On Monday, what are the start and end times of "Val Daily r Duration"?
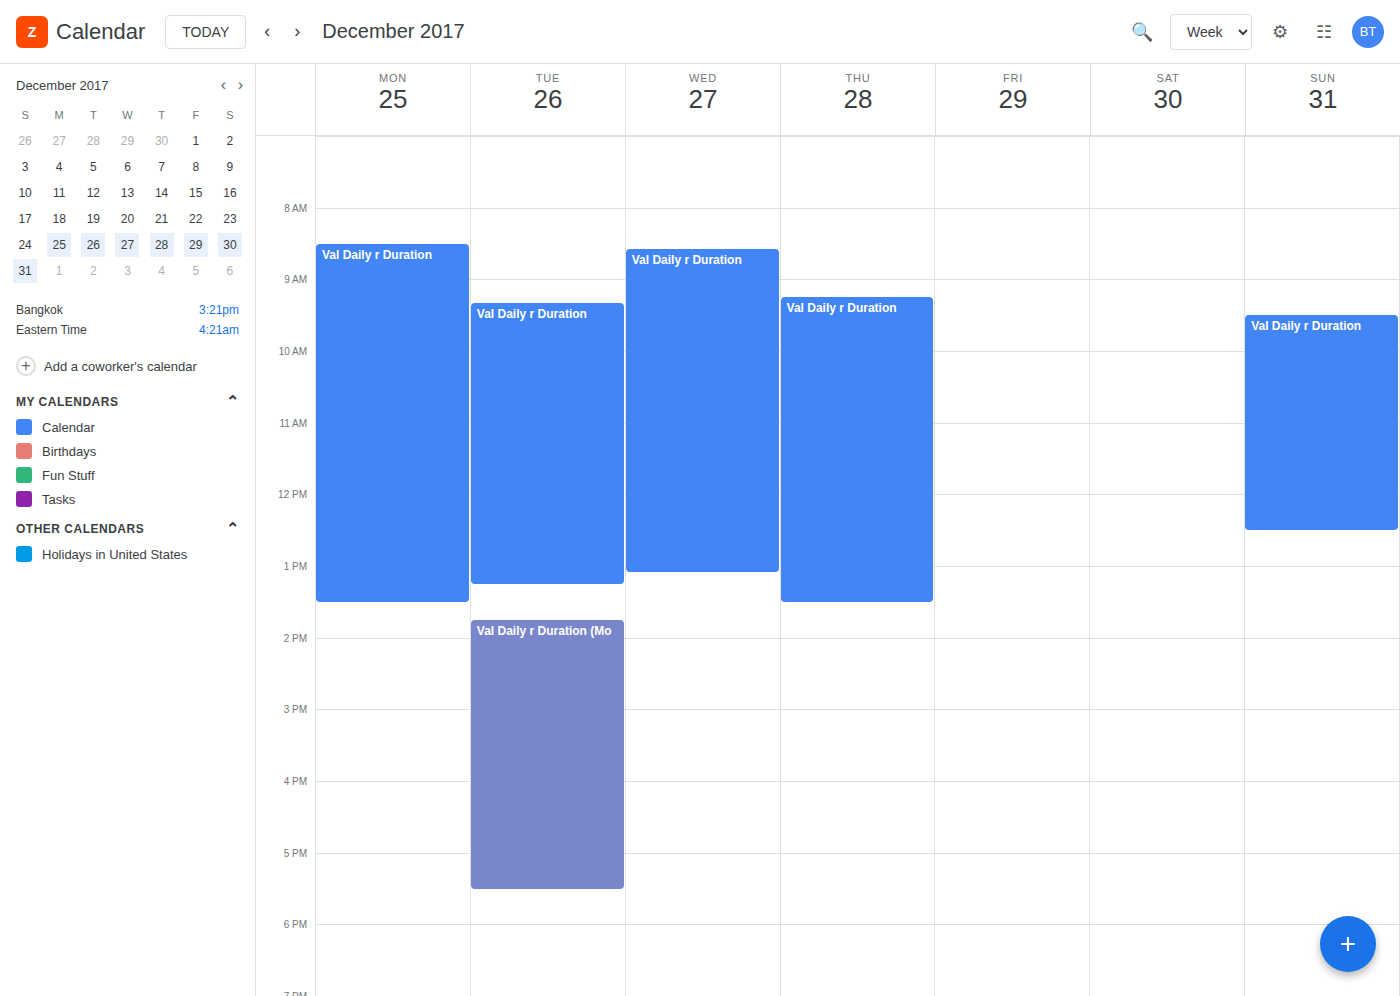
8:30 AM to 1:30 PM